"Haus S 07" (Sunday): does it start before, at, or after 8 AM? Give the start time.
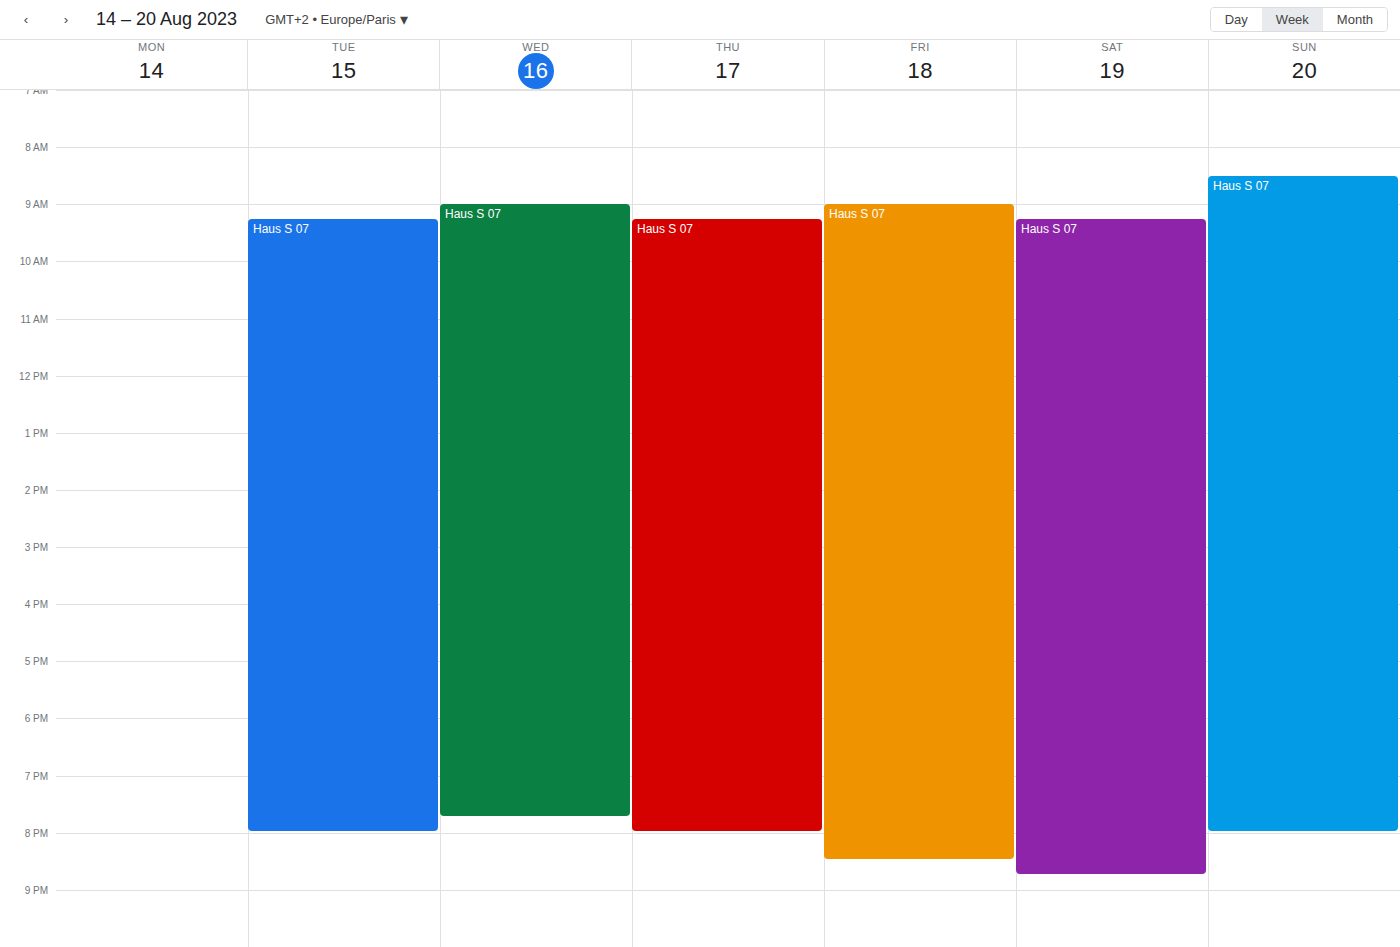
8:30 AM -- after 8 AM, 30 minutes below the 8 AM line.